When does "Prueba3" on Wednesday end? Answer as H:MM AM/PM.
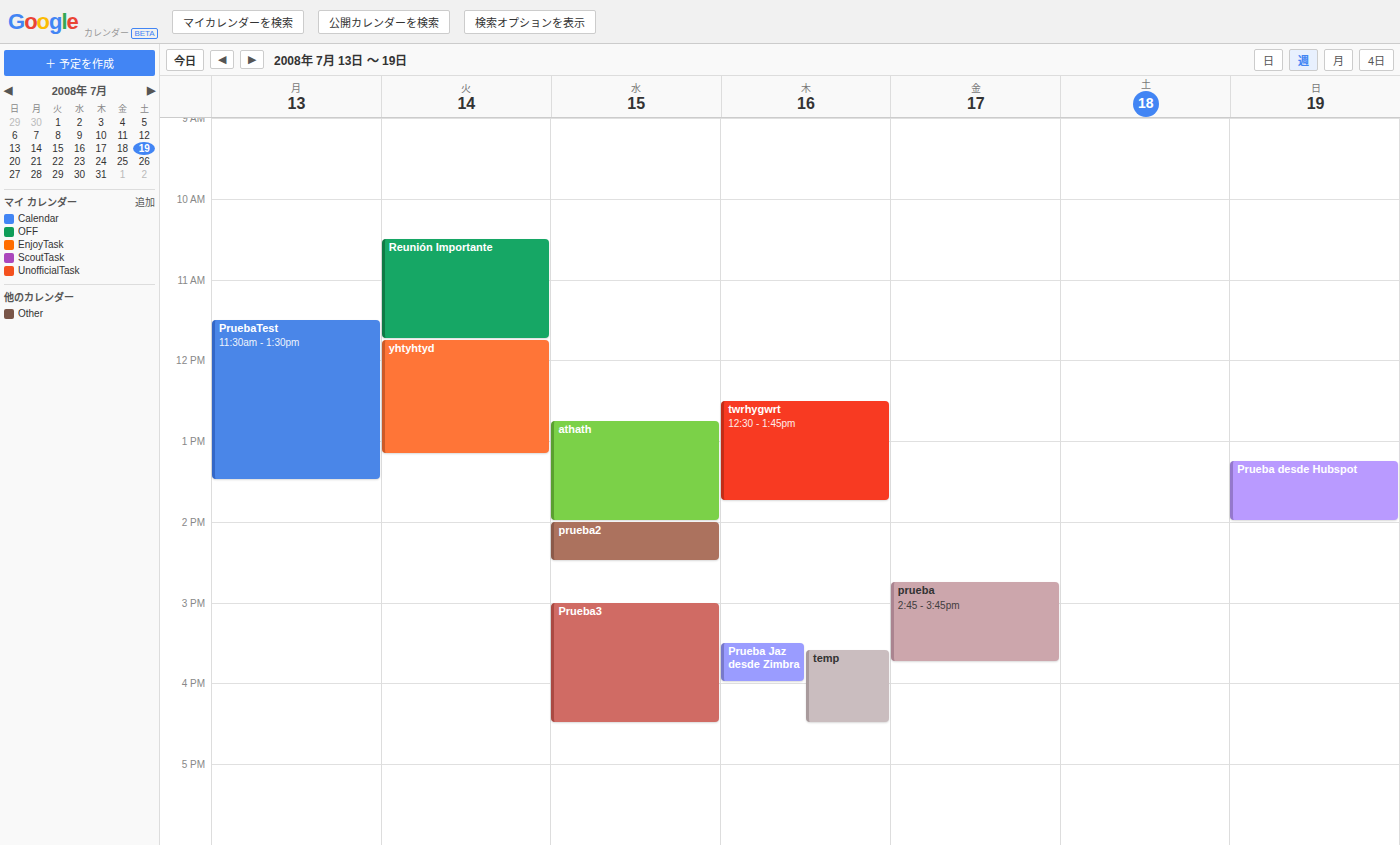
4:30 PM